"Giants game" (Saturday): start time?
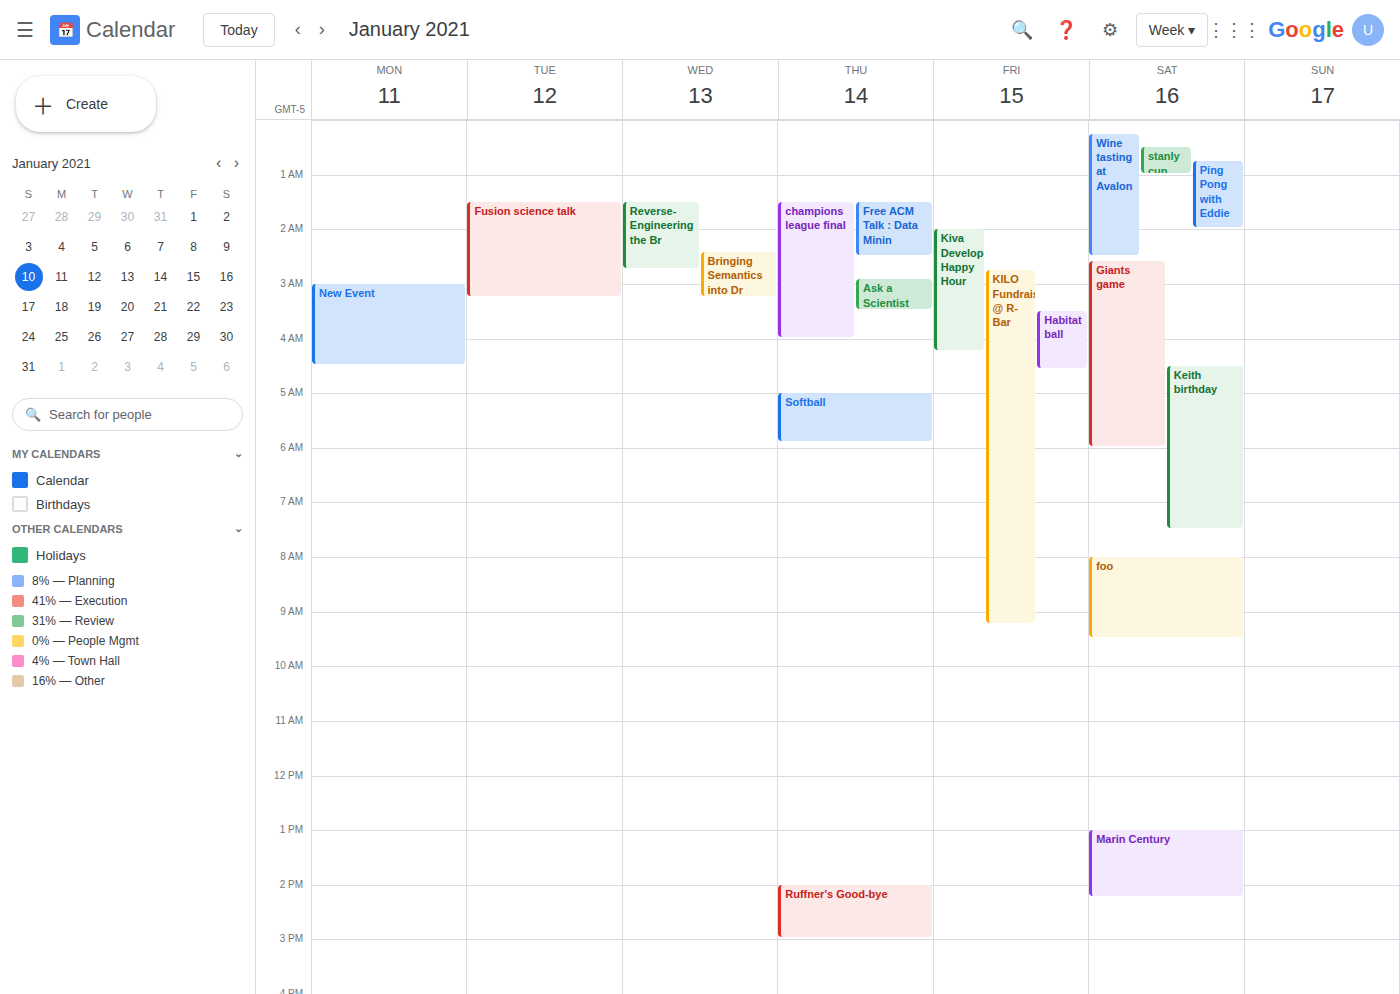
2:35 AM